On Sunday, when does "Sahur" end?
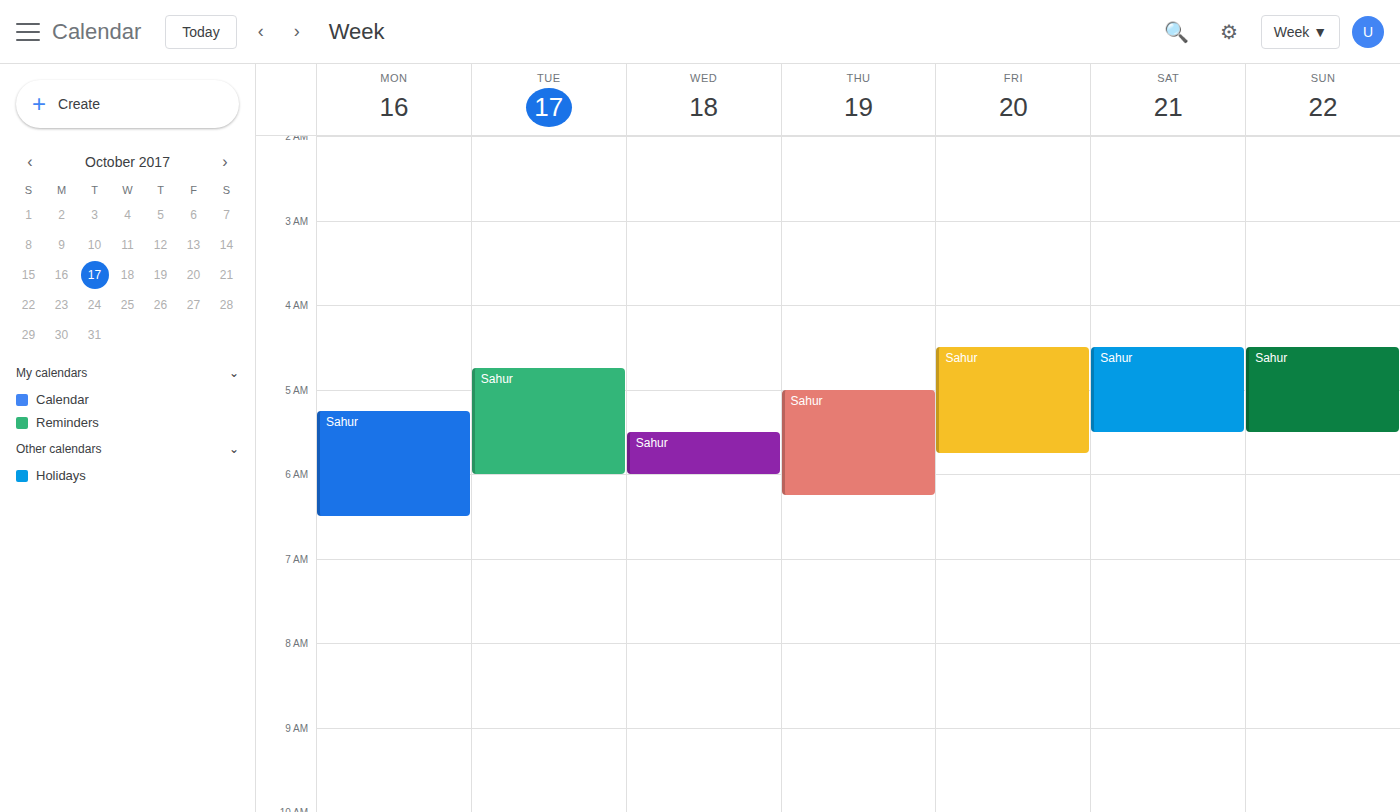
05:30